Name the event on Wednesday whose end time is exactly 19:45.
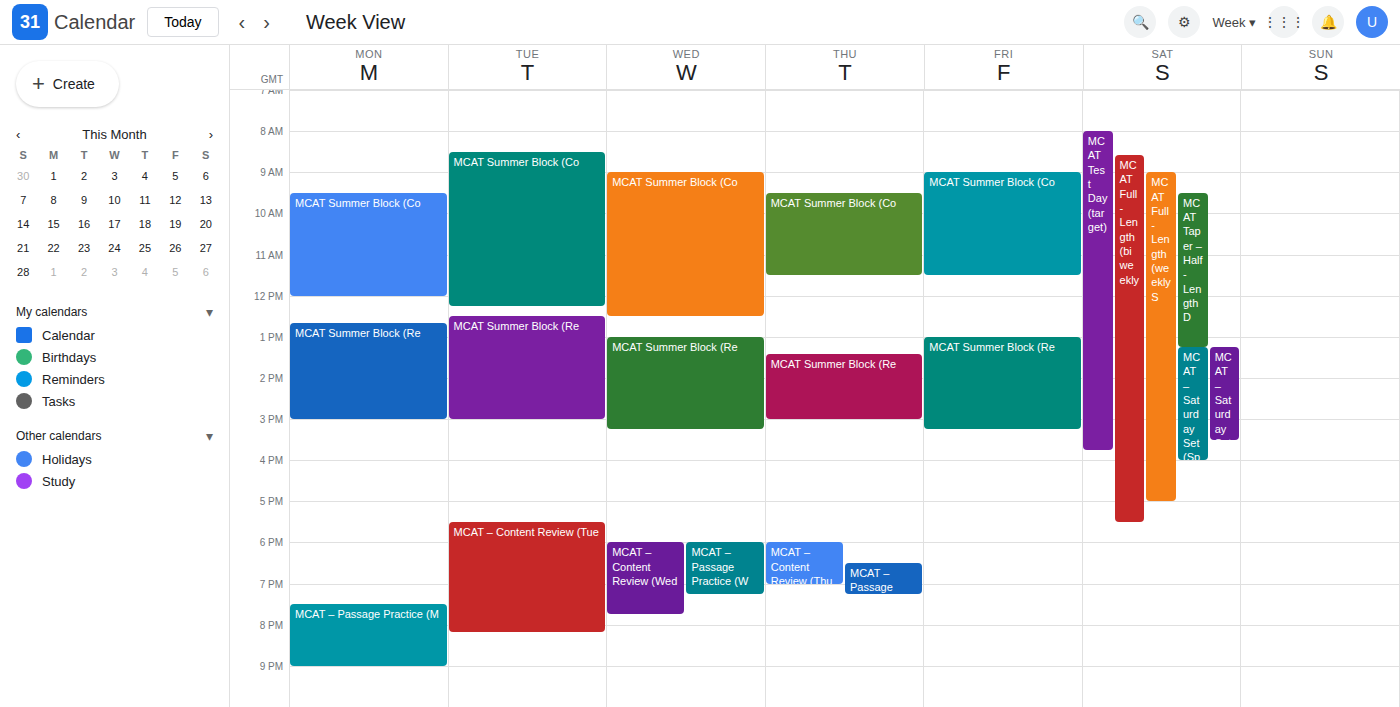
"MCAT – Content Review (Wed"